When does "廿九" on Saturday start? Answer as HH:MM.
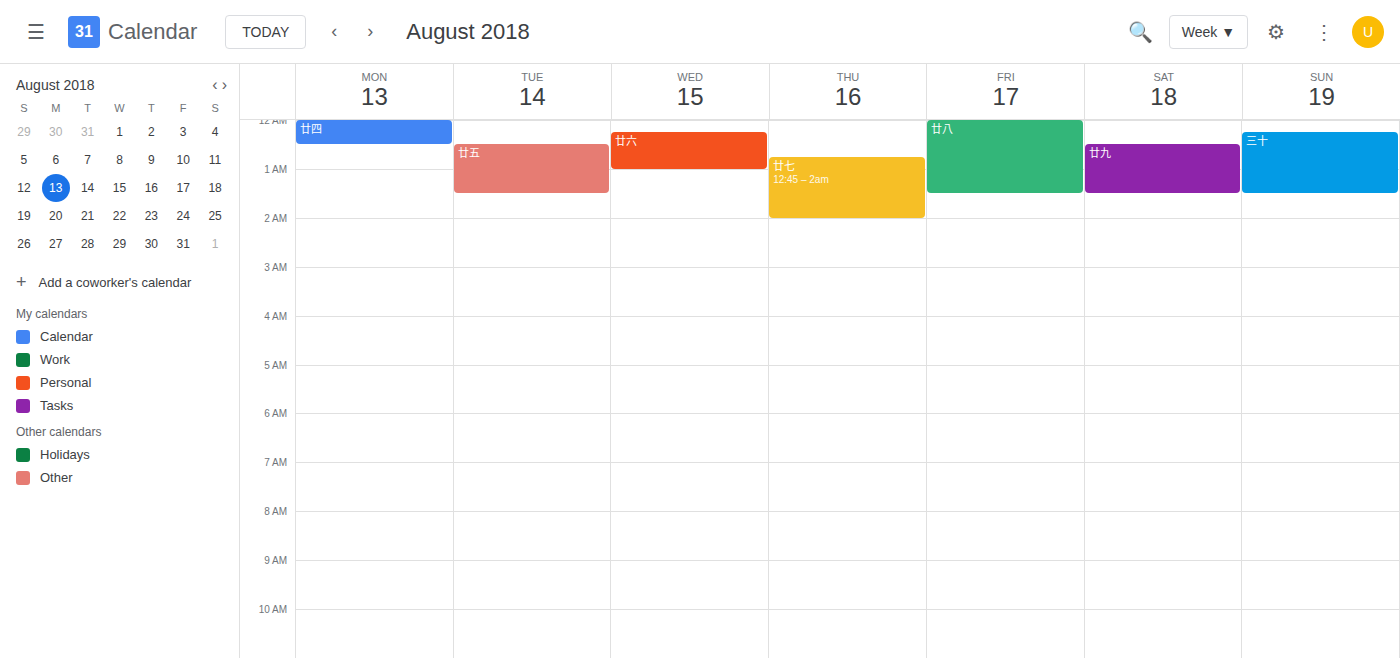
00:30